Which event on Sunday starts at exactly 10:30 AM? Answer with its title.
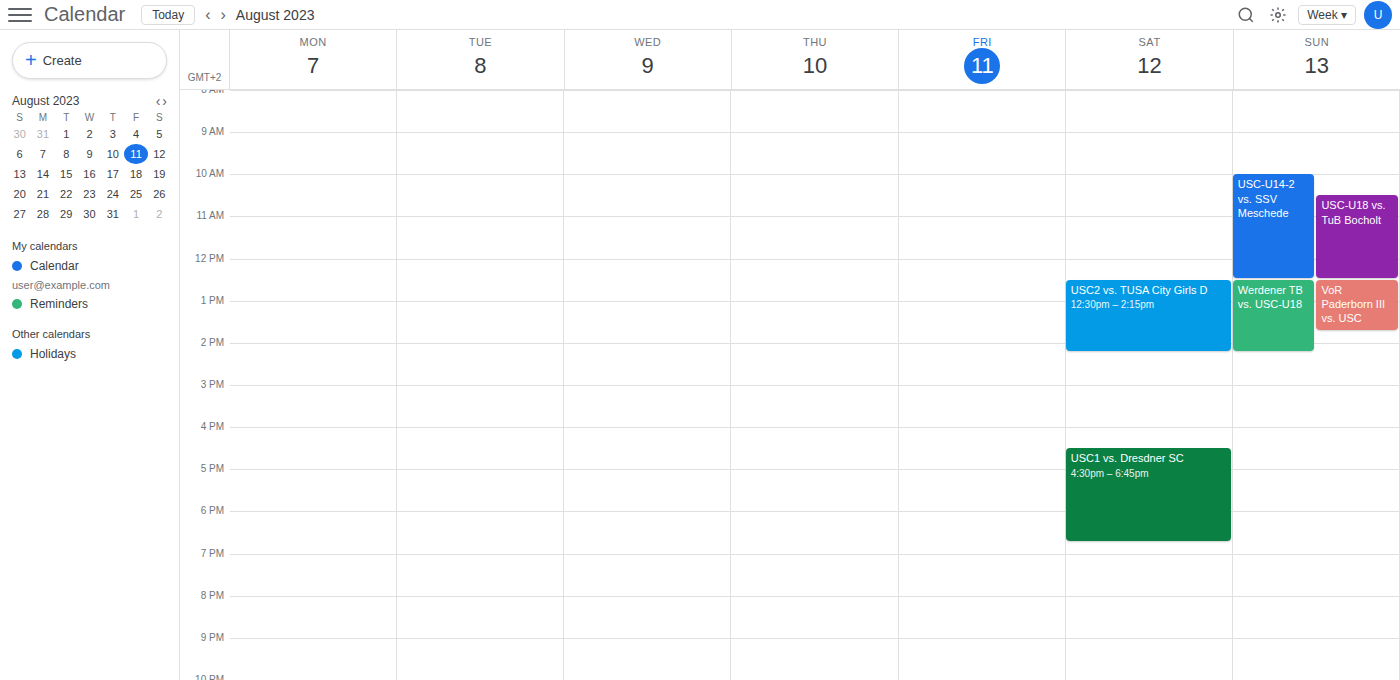
"USC-U18 vs. TuB Bocholt"